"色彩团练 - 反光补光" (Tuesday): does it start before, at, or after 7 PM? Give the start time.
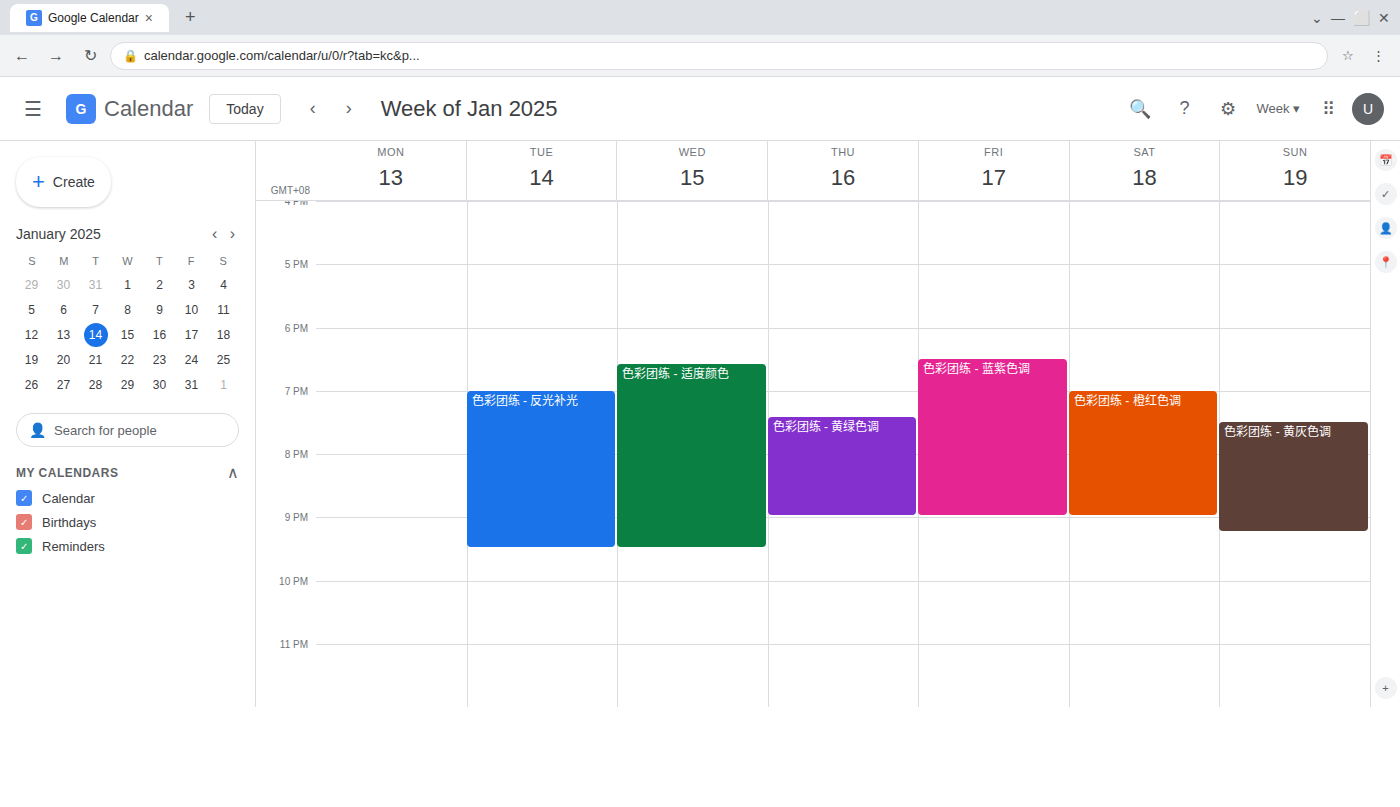
7:00 PM -- exactly at 7 PM, on the 7 PM line.